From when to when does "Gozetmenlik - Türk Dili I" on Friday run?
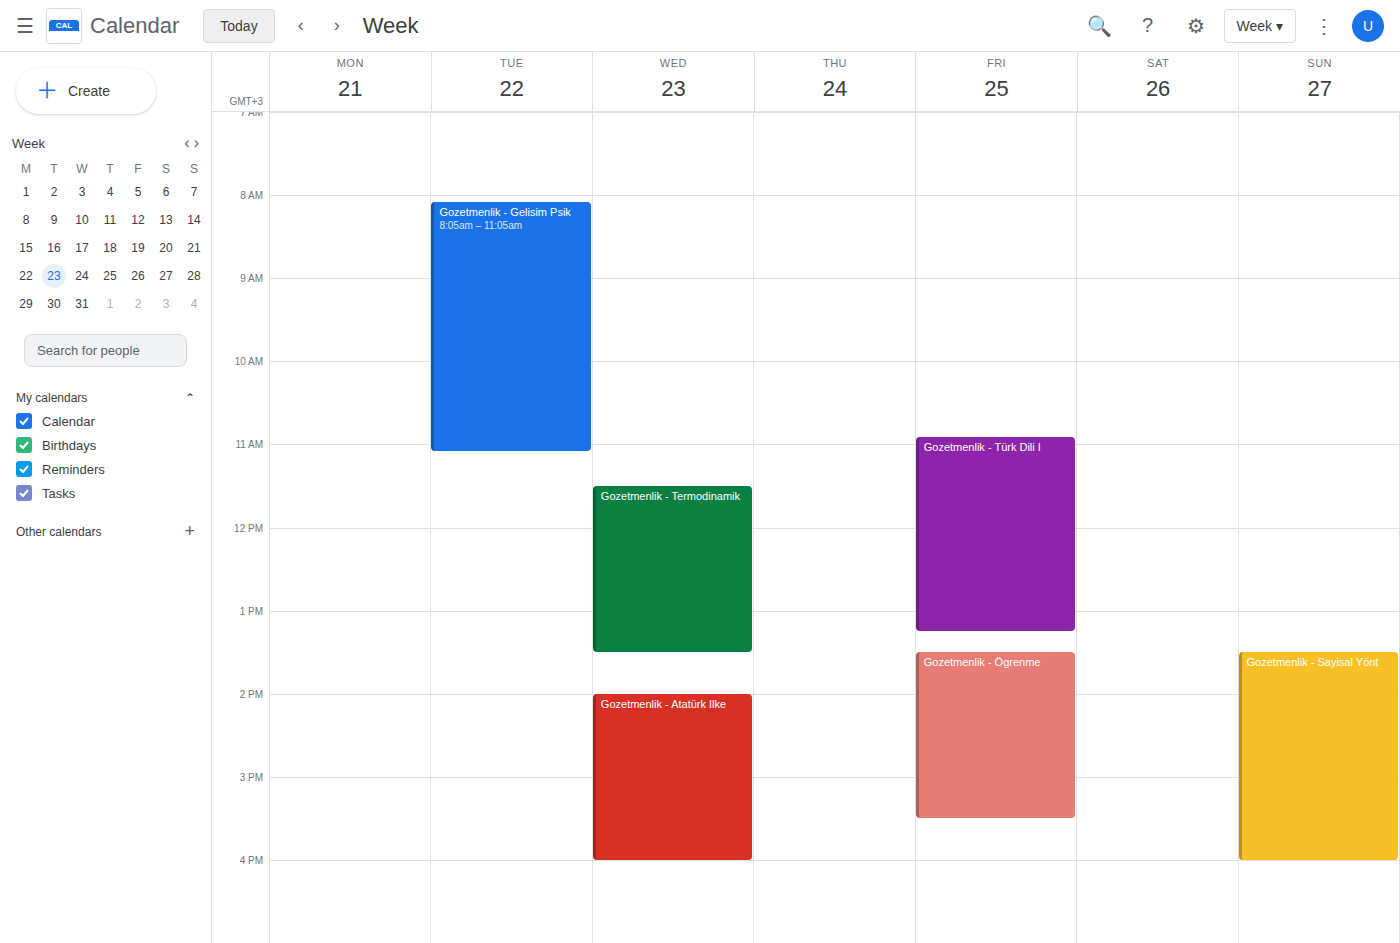
10:55 AM to 1:15 PM